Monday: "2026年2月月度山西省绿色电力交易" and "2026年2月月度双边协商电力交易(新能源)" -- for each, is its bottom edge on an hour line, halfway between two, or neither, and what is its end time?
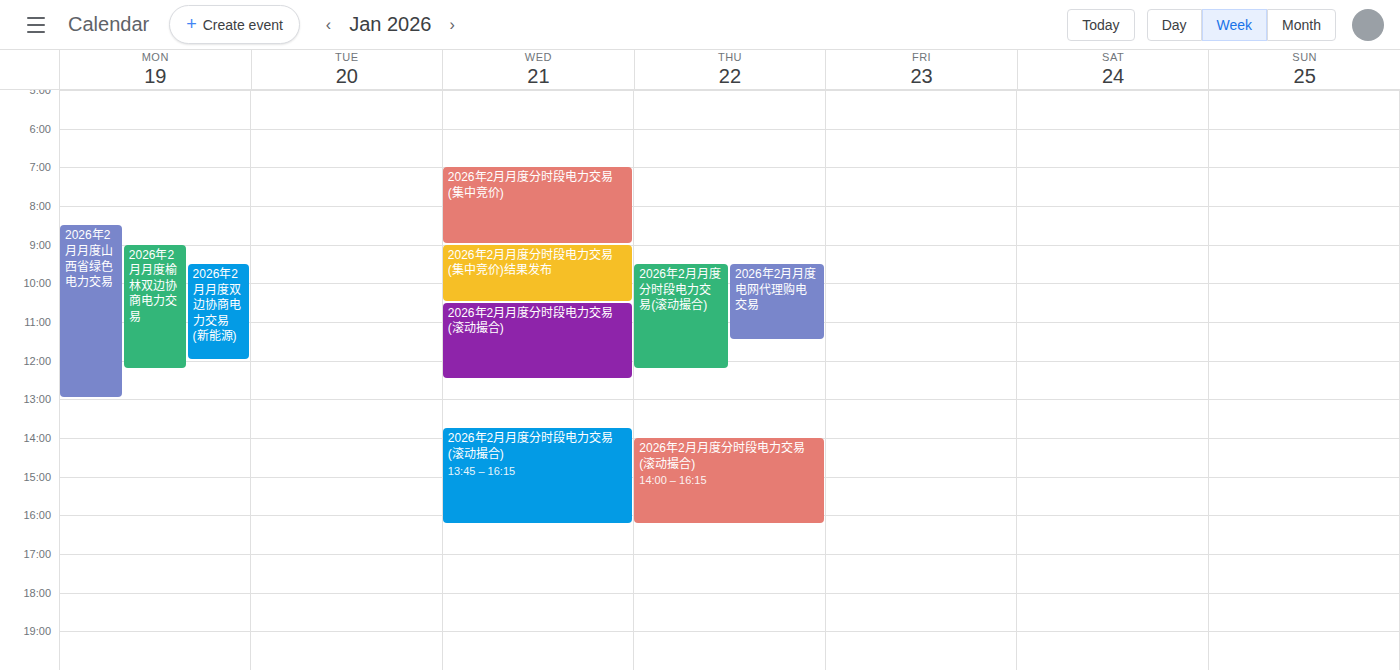
"2026年2月月度山西省绿色电力交易": 13:00, exactly on the 13:00 line. "2026年2月月度双边协商电力交易(新能源)": 12:00, exactly on the 12:00 line.